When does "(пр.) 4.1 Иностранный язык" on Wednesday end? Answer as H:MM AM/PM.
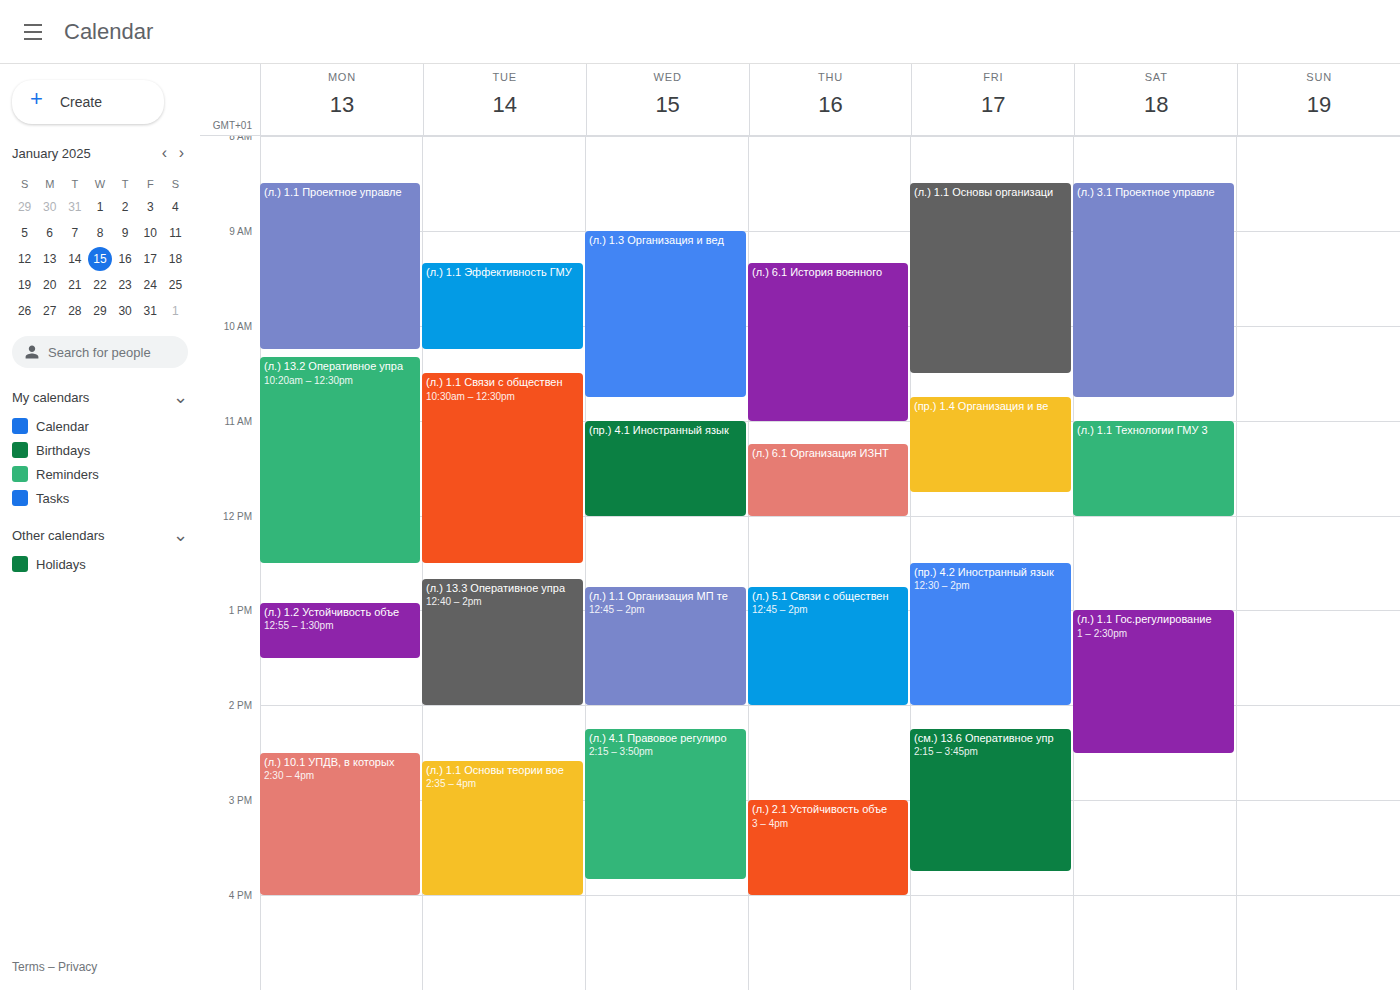
12:00 PM